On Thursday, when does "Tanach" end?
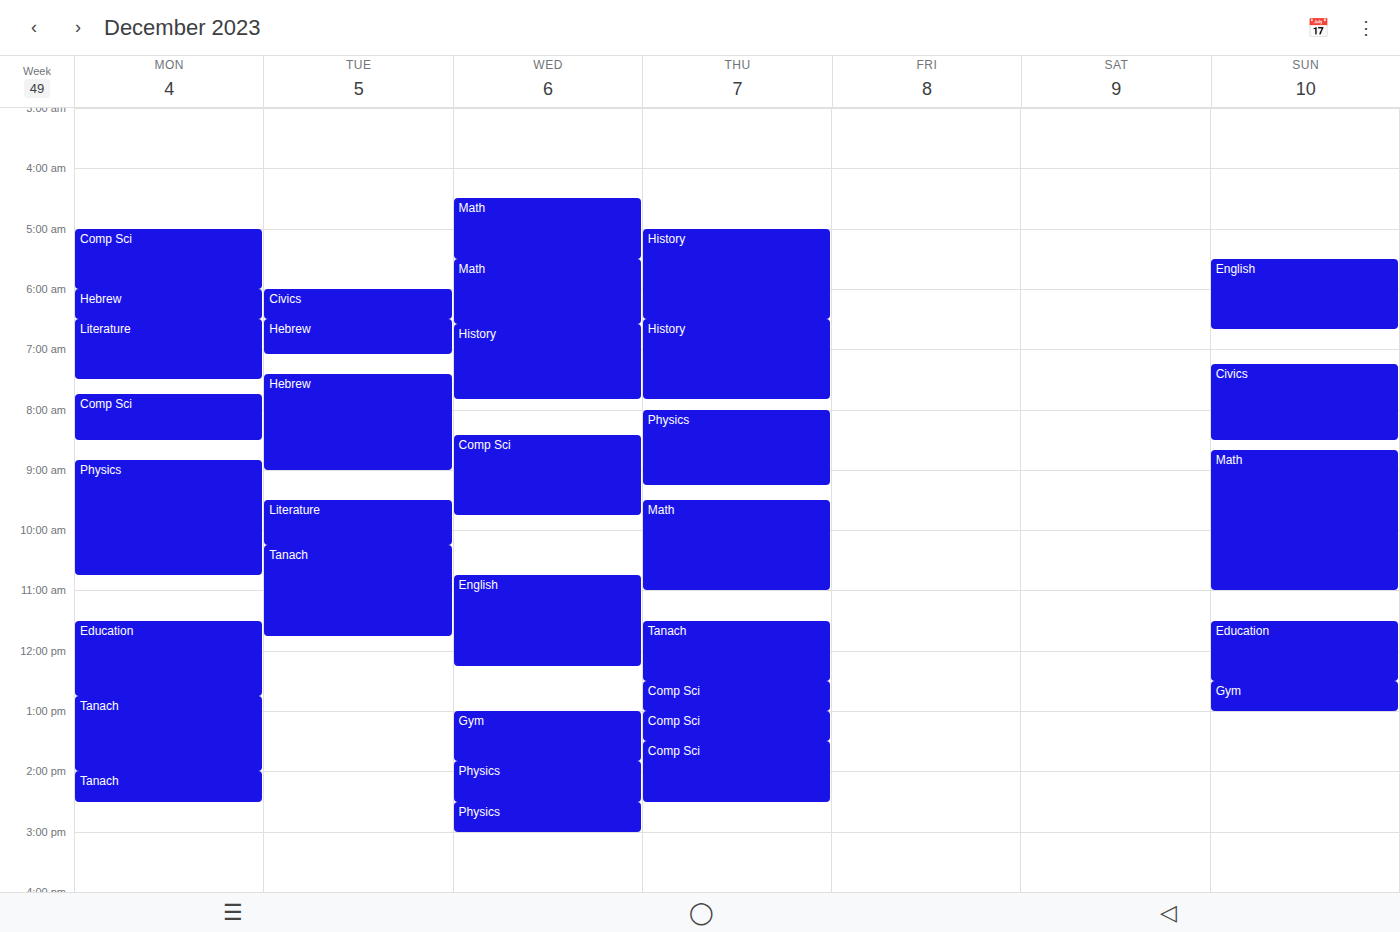
12:30